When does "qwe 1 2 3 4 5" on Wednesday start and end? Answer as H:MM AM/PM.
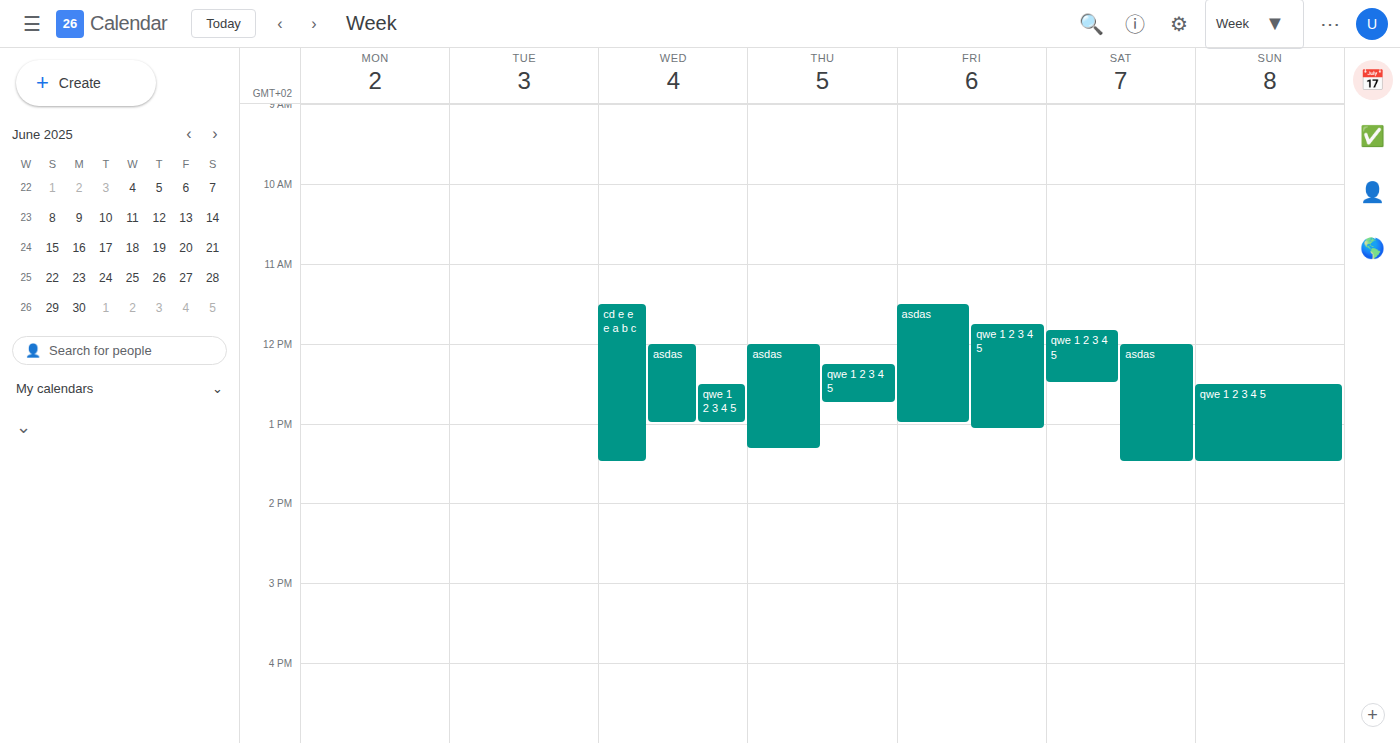
12:30 PM to 1:00 PM